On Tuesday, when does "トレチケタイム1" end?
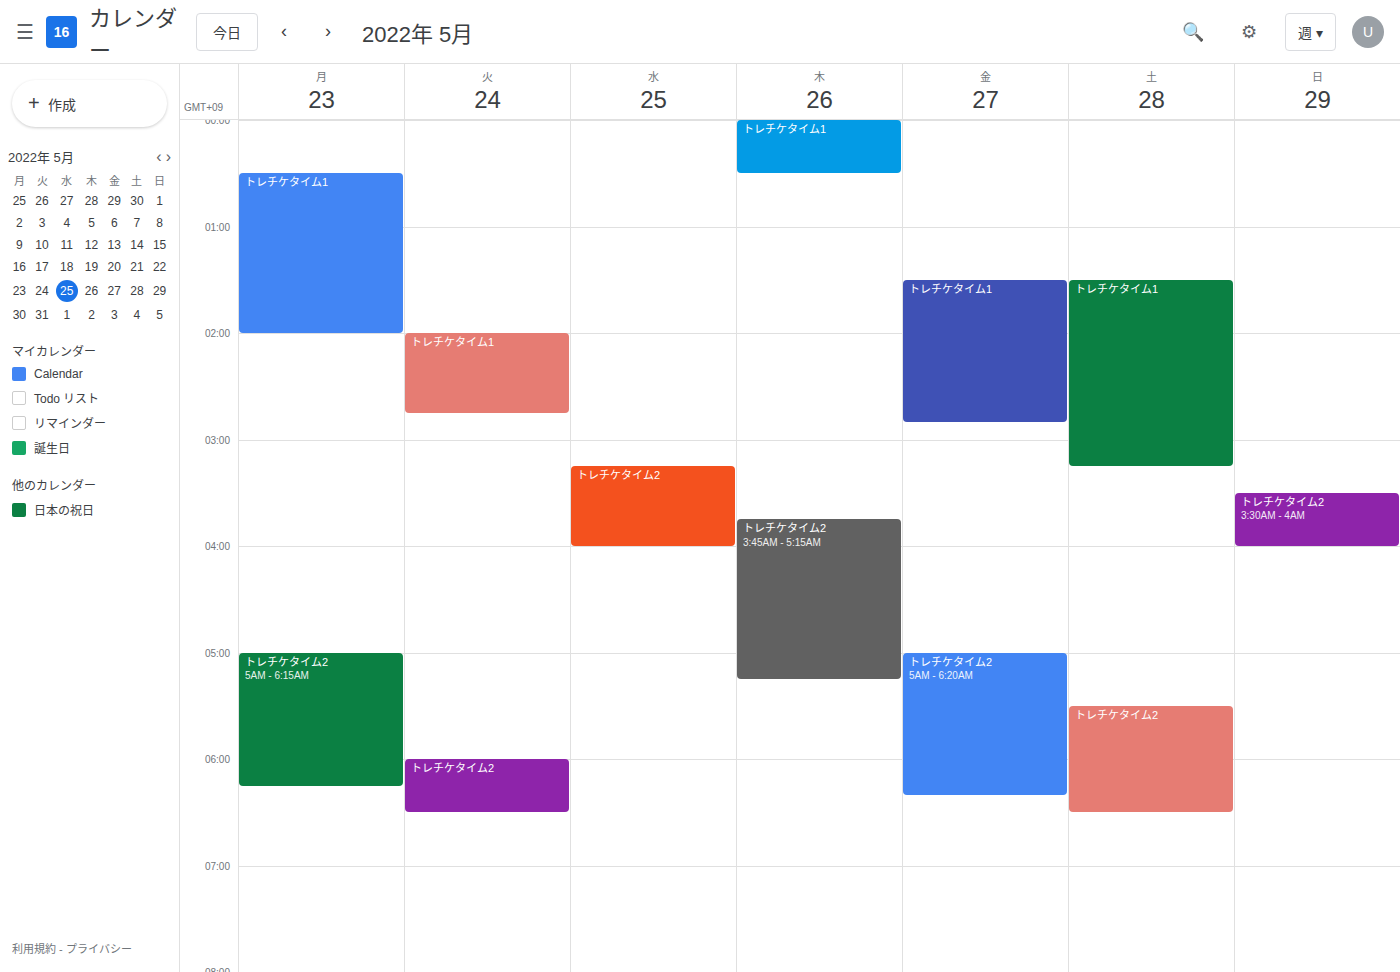
2:45 AM